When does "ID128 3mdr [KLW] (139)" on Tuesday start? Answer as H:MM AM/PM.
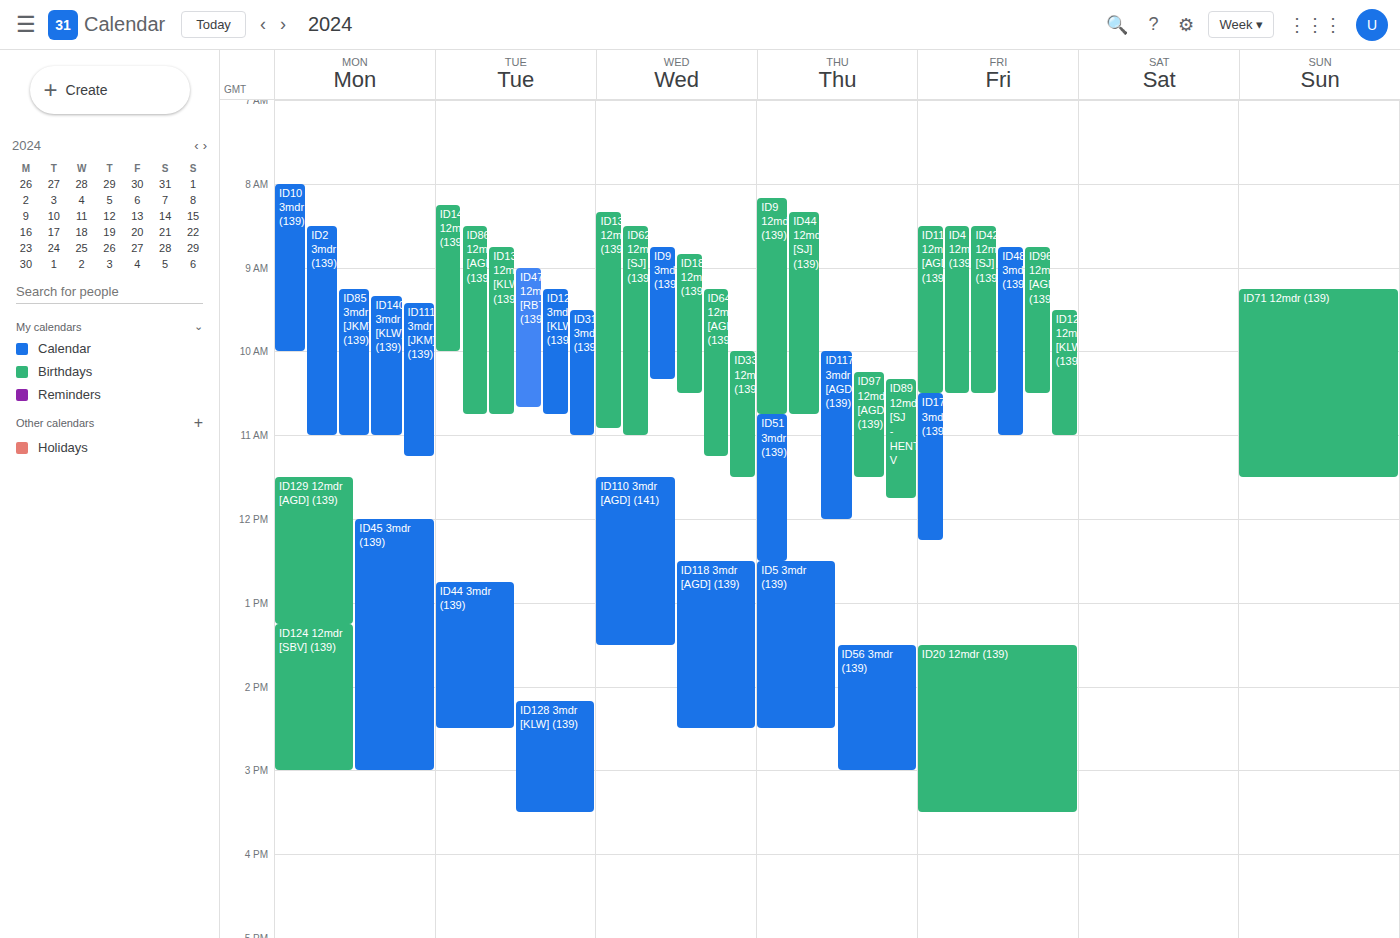
2:10 PM